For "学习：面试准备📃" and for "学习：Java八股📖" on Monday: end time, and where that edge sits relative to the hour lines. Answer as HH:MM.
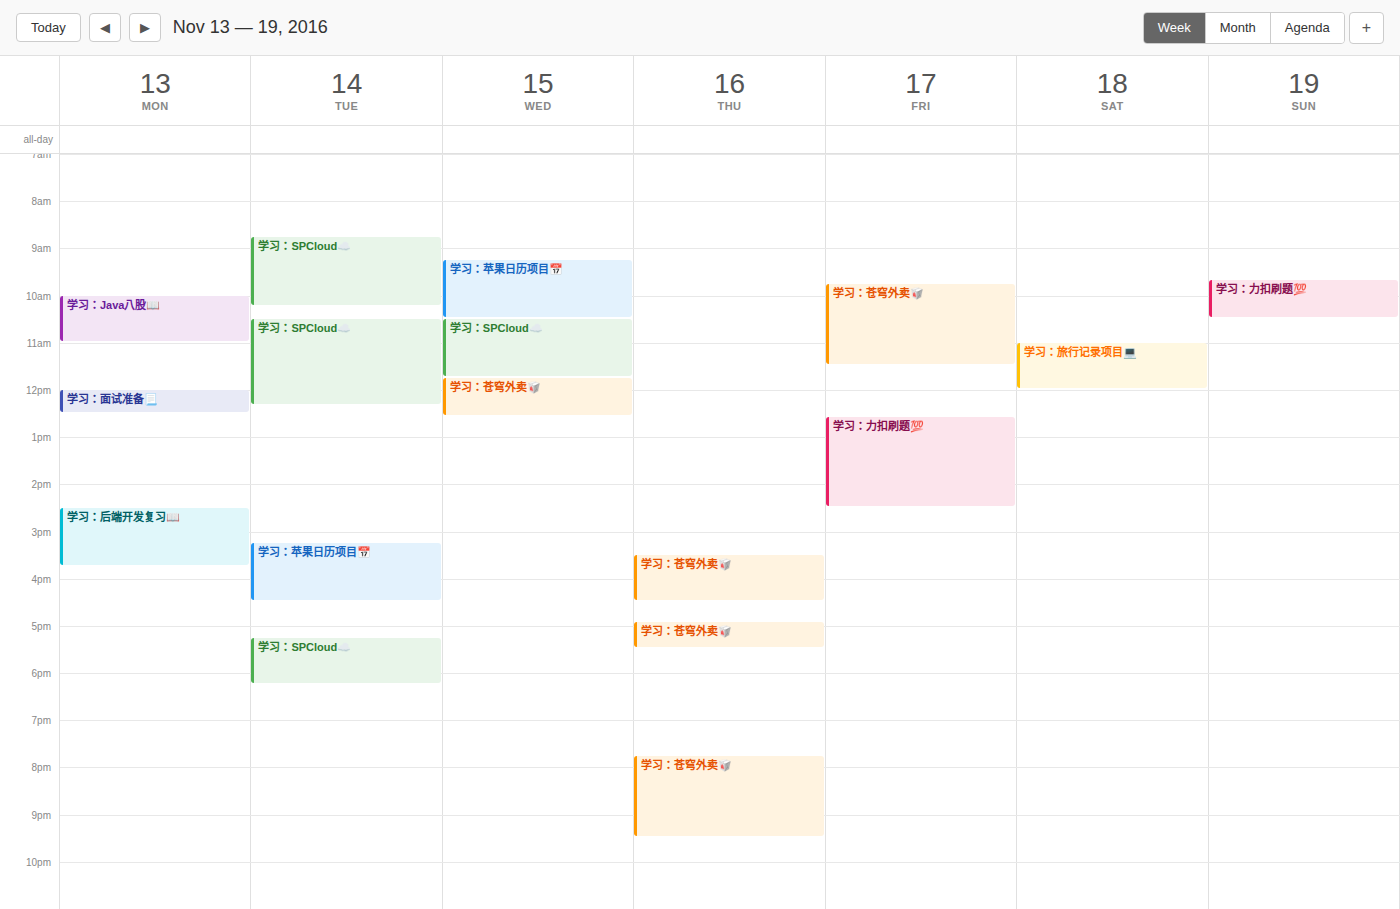
"学习：面试准备📃": 12:30, halfway between the 12:00 and 13:00 lines. "学习：Java八股📖": 11:00, exactly on the 11:00 line.